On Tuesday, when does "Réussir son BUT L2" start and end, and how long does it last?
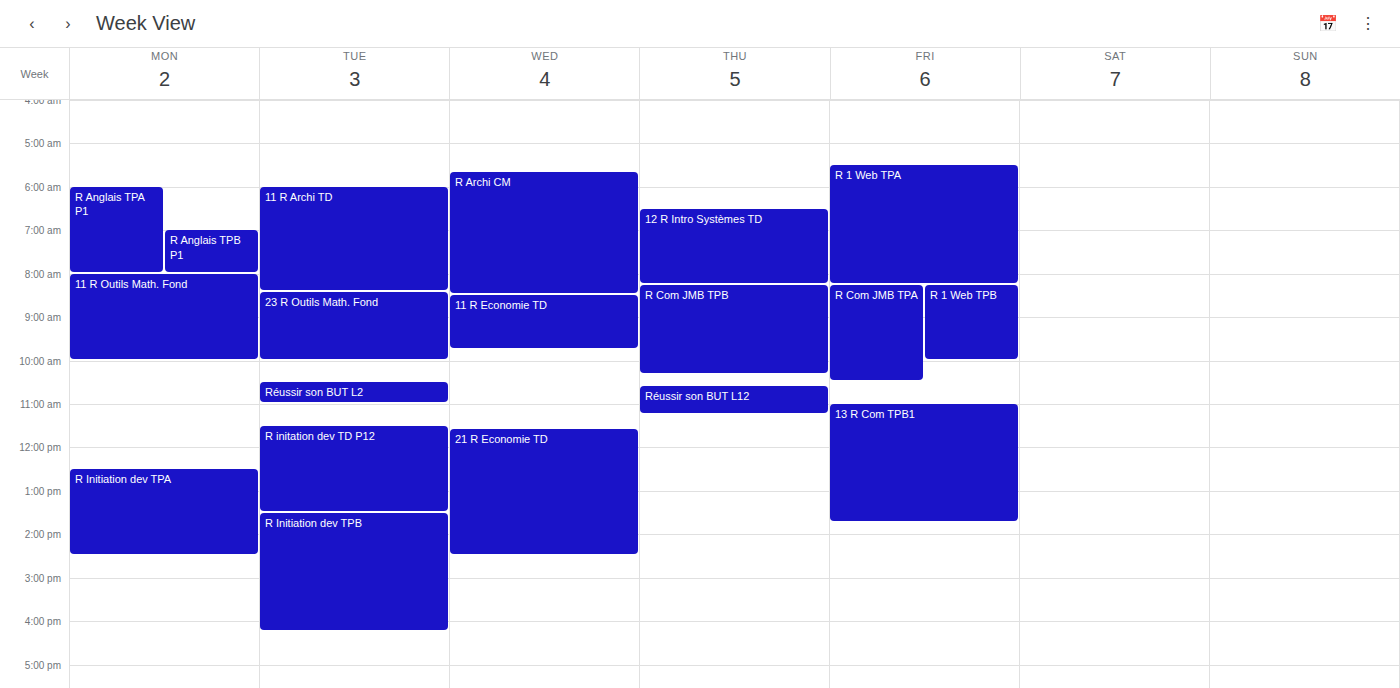
10:30 AM to 11:00 AM, 30 minutes